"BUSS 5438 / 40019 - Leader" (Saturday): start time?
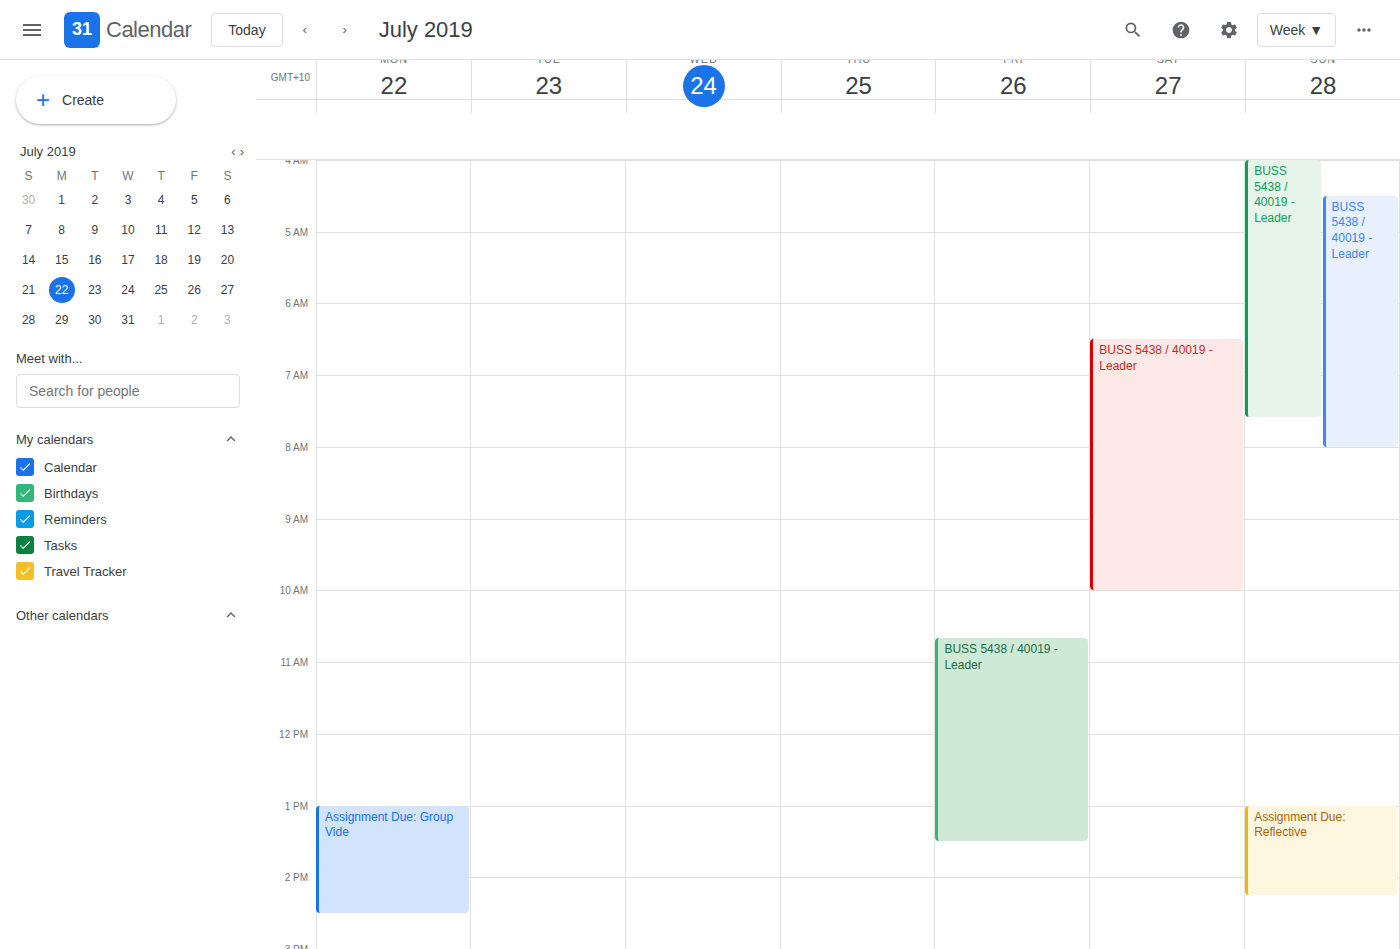
6:30 AM